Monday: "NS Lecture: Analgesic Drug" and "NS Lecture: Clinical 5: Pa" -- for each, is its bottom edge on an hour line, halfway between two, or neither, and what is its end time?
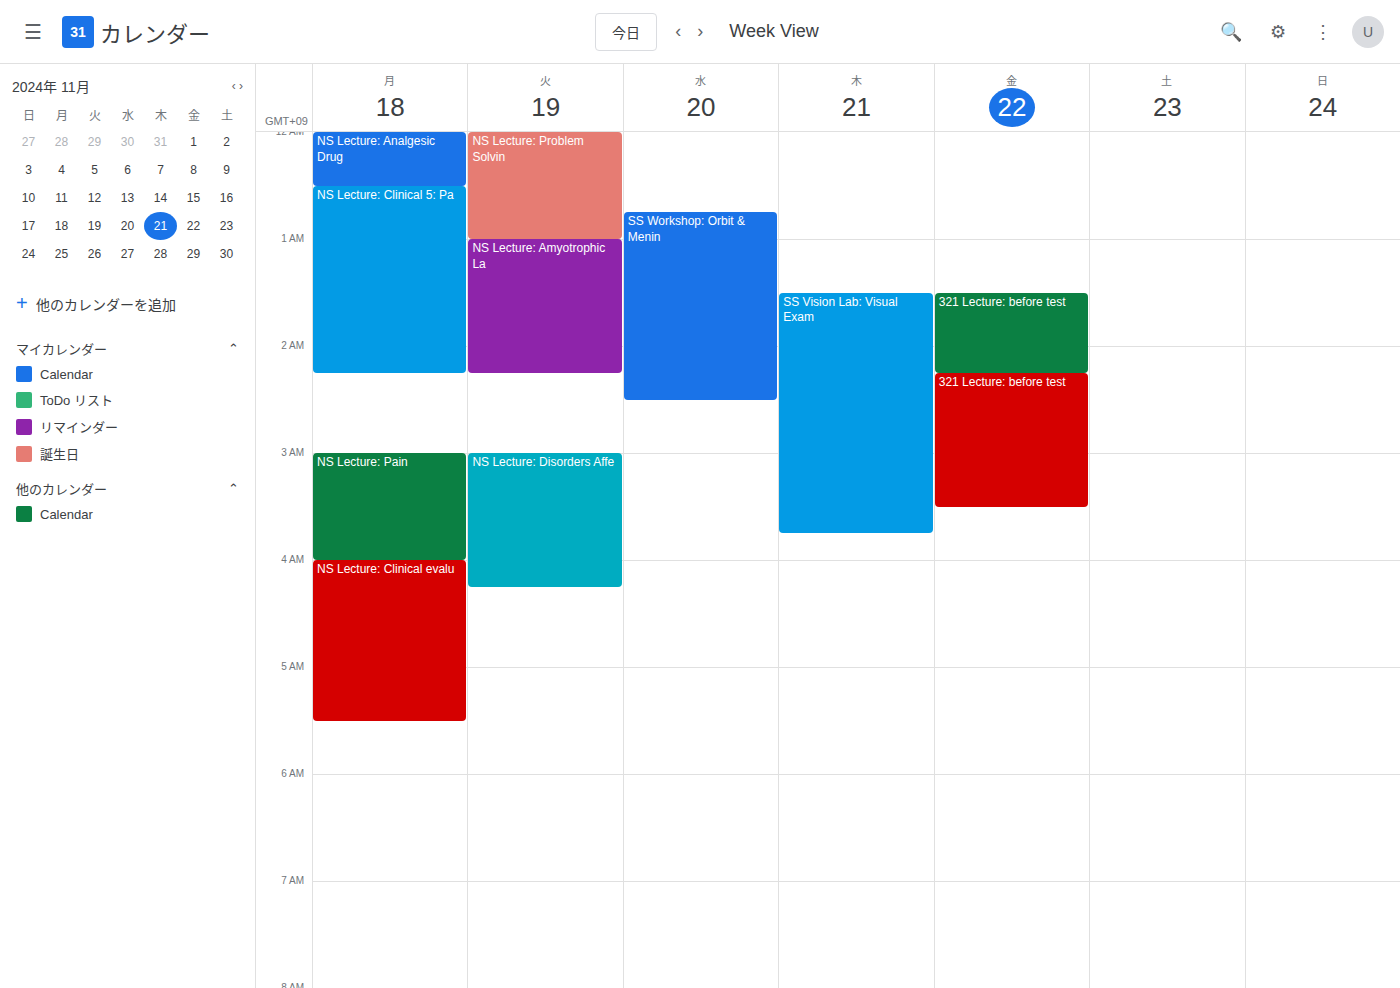
"NS Lecture: Analgesic Drug": 12:30 AM, halfway between the 12 AM and 1 AM lines. "NS Lecture: Clinical 5: Pa": 2:15 AM, neither: a quarter of the way from the 2 AM line to the 3 AM line.